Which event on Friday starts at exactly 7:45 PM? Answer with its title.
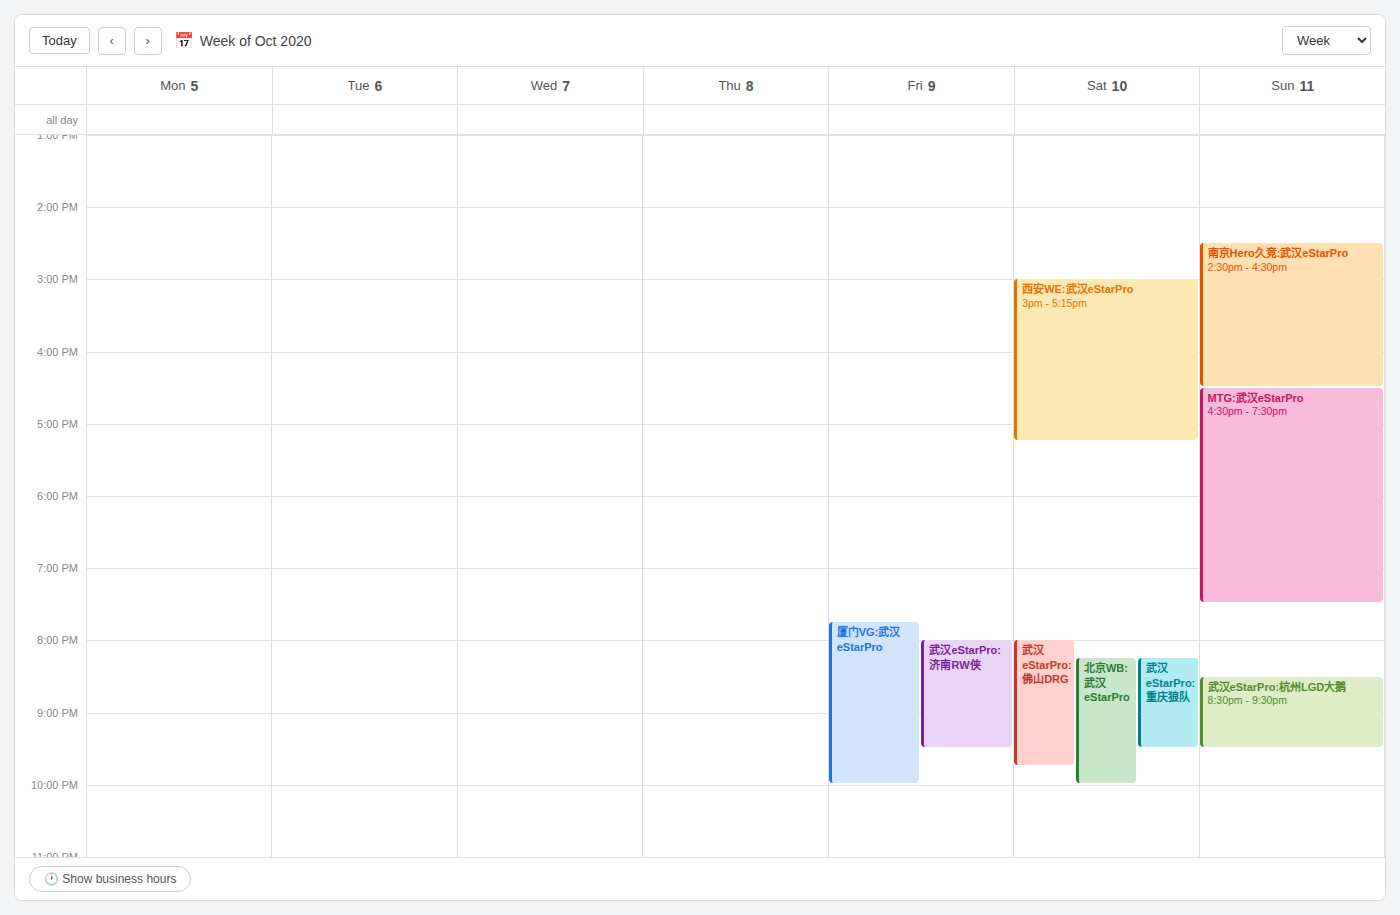
"厦门VG:武汉eStarPro"